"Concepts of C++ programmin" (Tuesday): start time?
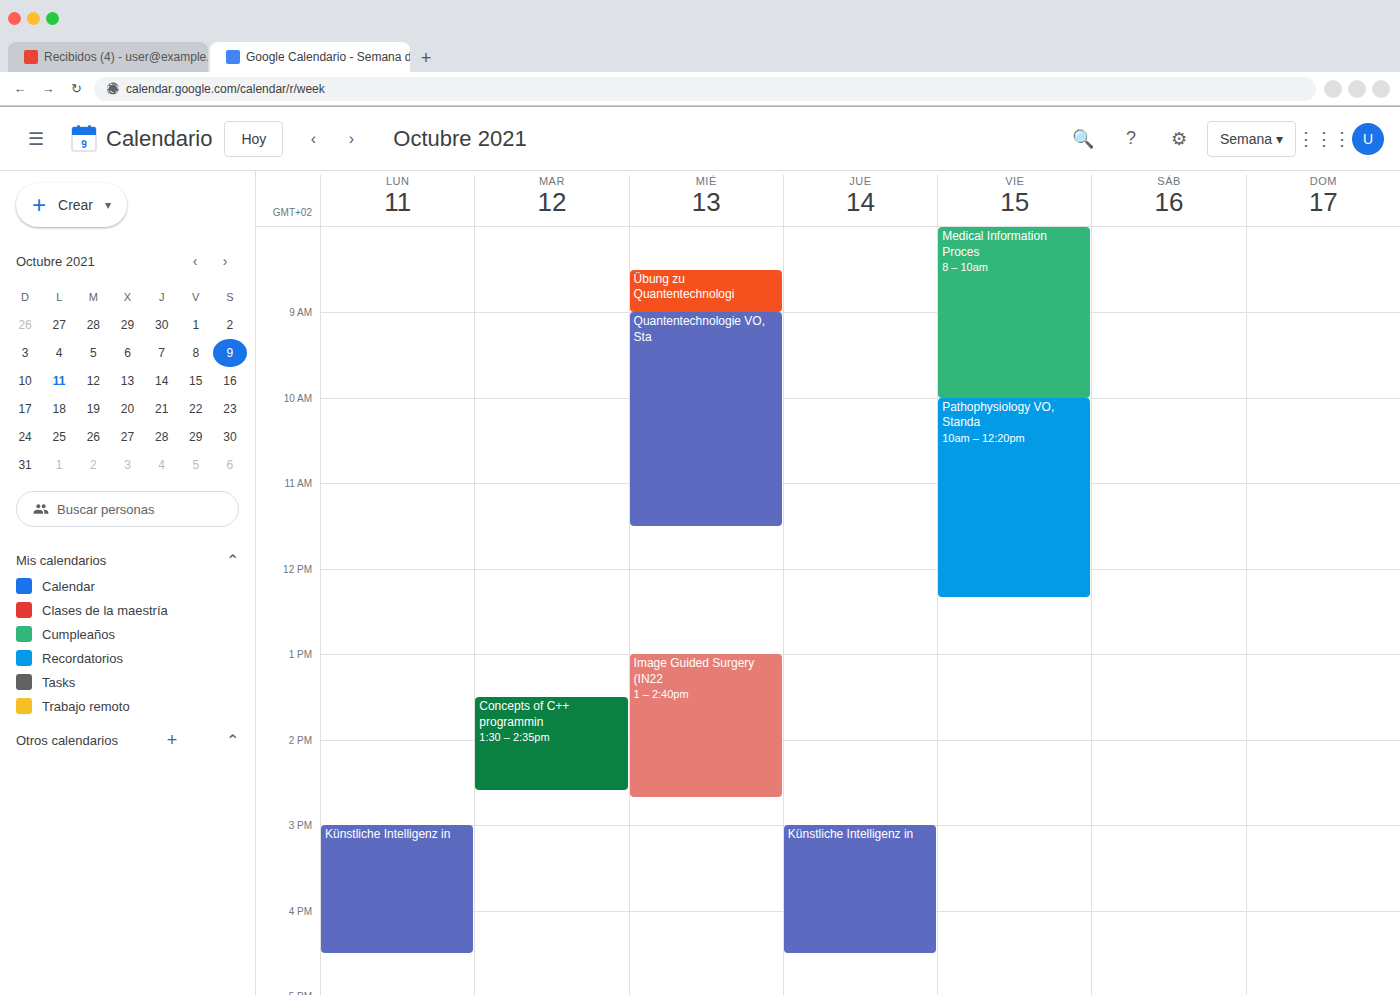
13:30